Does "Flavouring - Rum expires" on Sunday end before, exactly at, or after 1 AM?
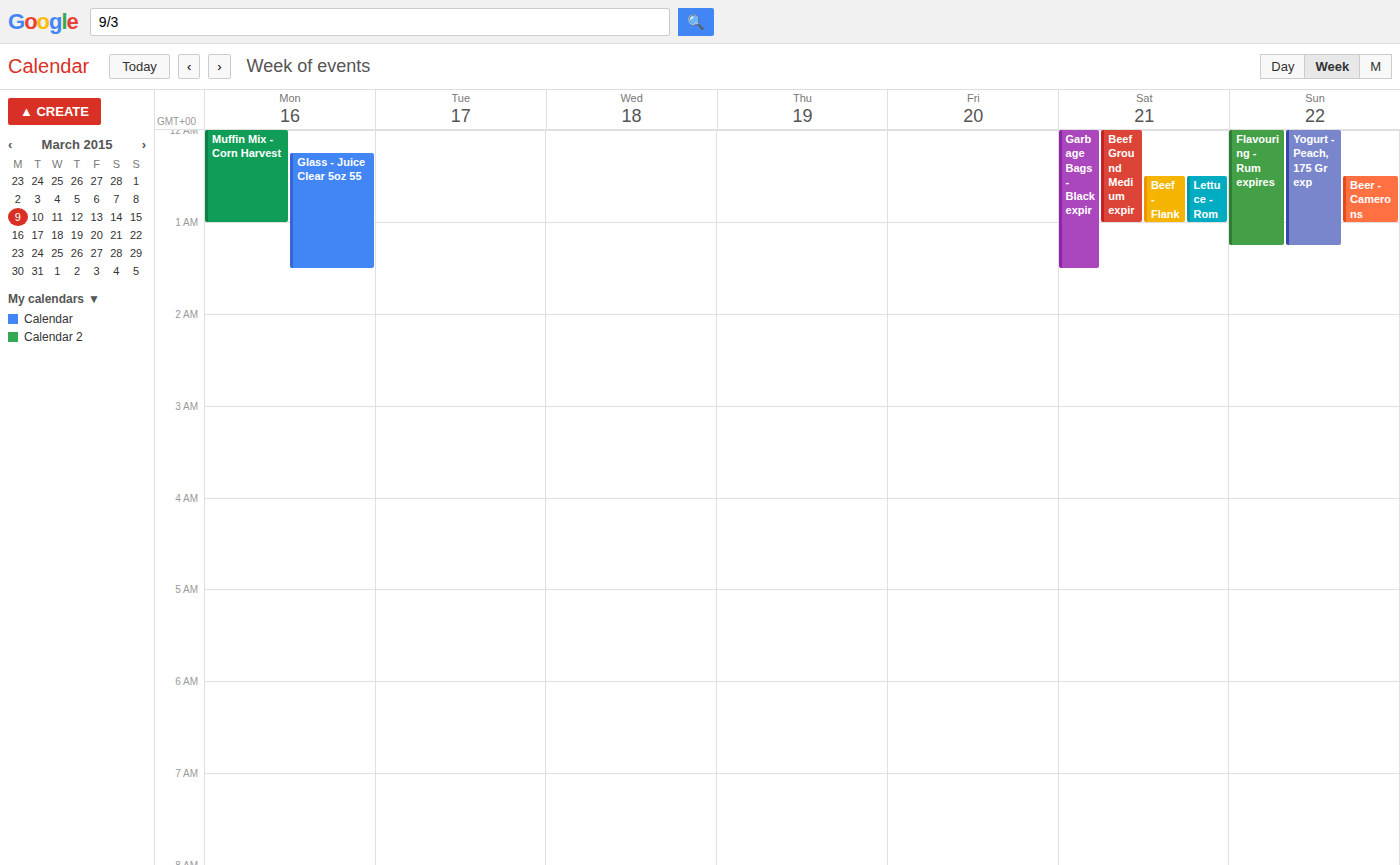
1:15 AM -- after 1 AM, 15 minutes below the 1 AM line.